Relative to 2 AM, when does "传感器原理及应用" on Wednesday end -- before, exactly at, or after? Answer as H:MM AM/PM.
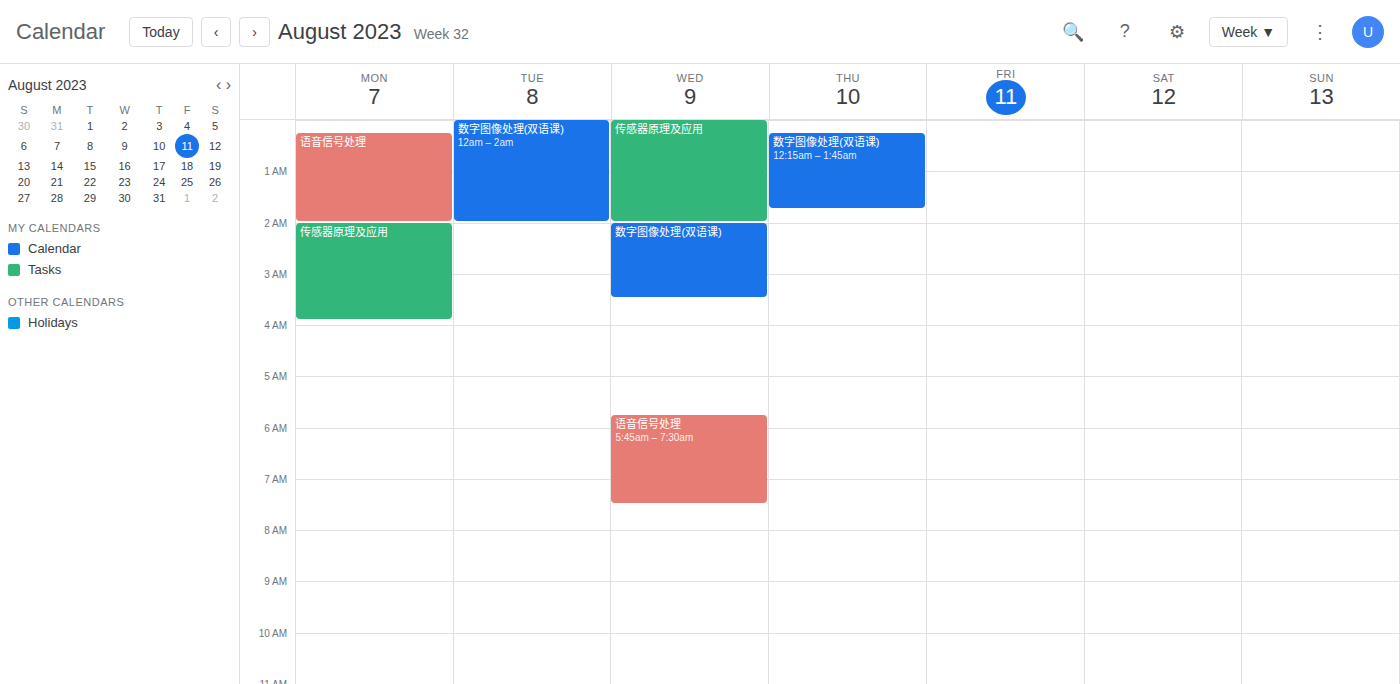
2:00 AM -- exactly at 2 AM, on the 2 AM line.